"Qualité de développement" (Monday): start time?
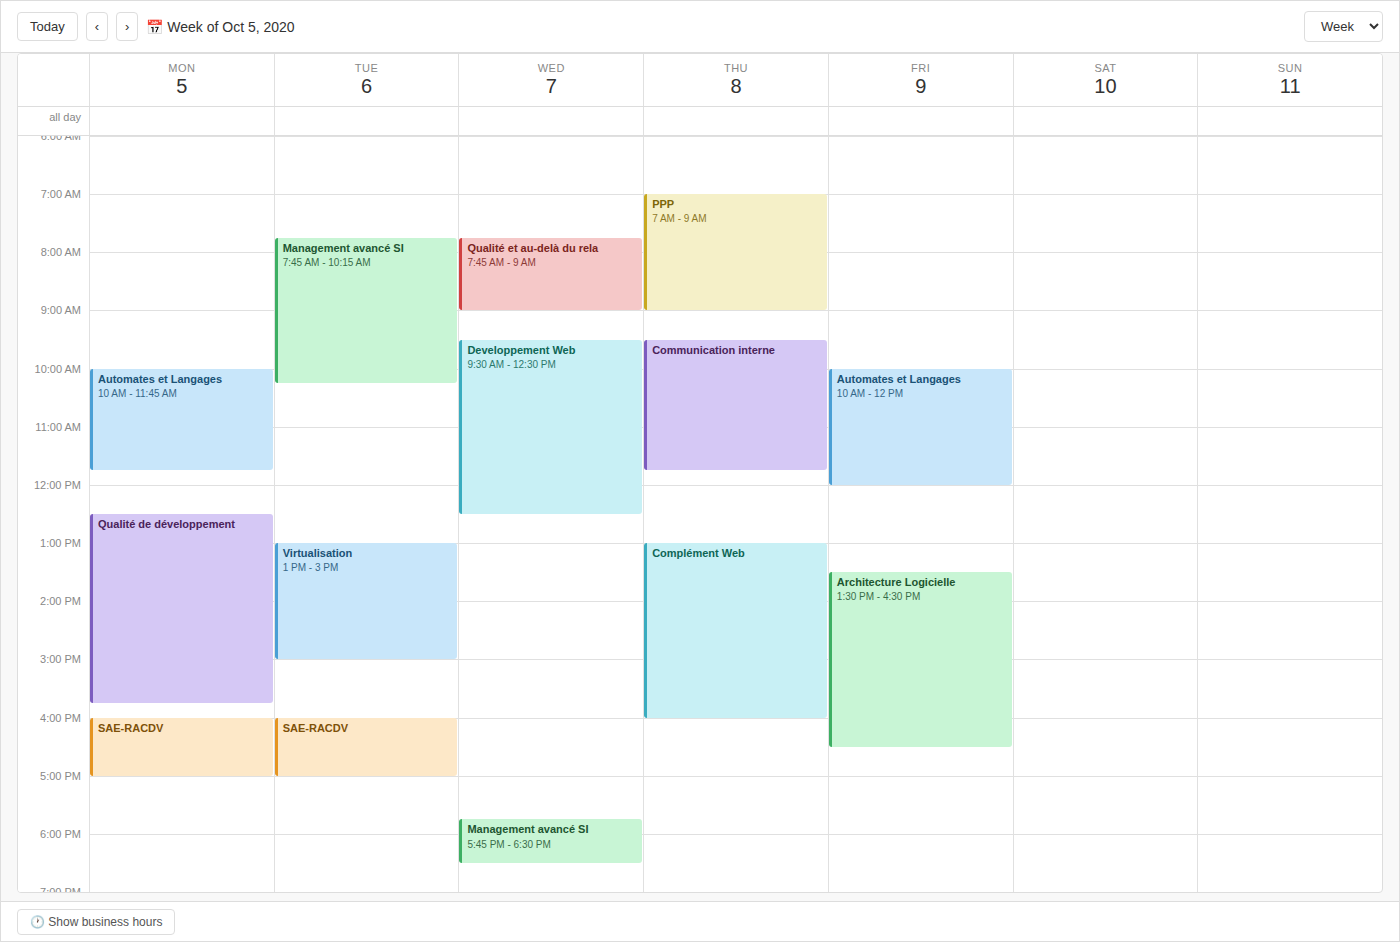
12:30 PM